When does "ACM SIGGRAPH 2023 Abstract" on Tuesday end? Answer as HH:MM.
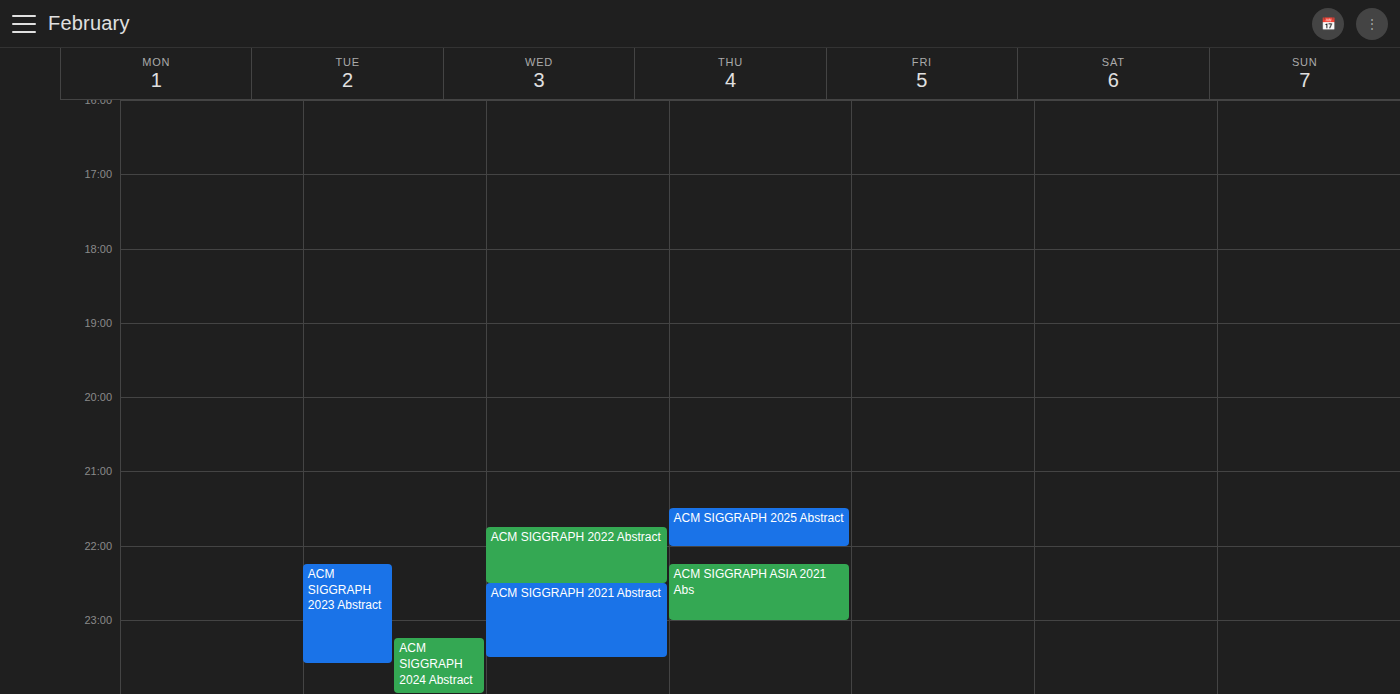
23:35